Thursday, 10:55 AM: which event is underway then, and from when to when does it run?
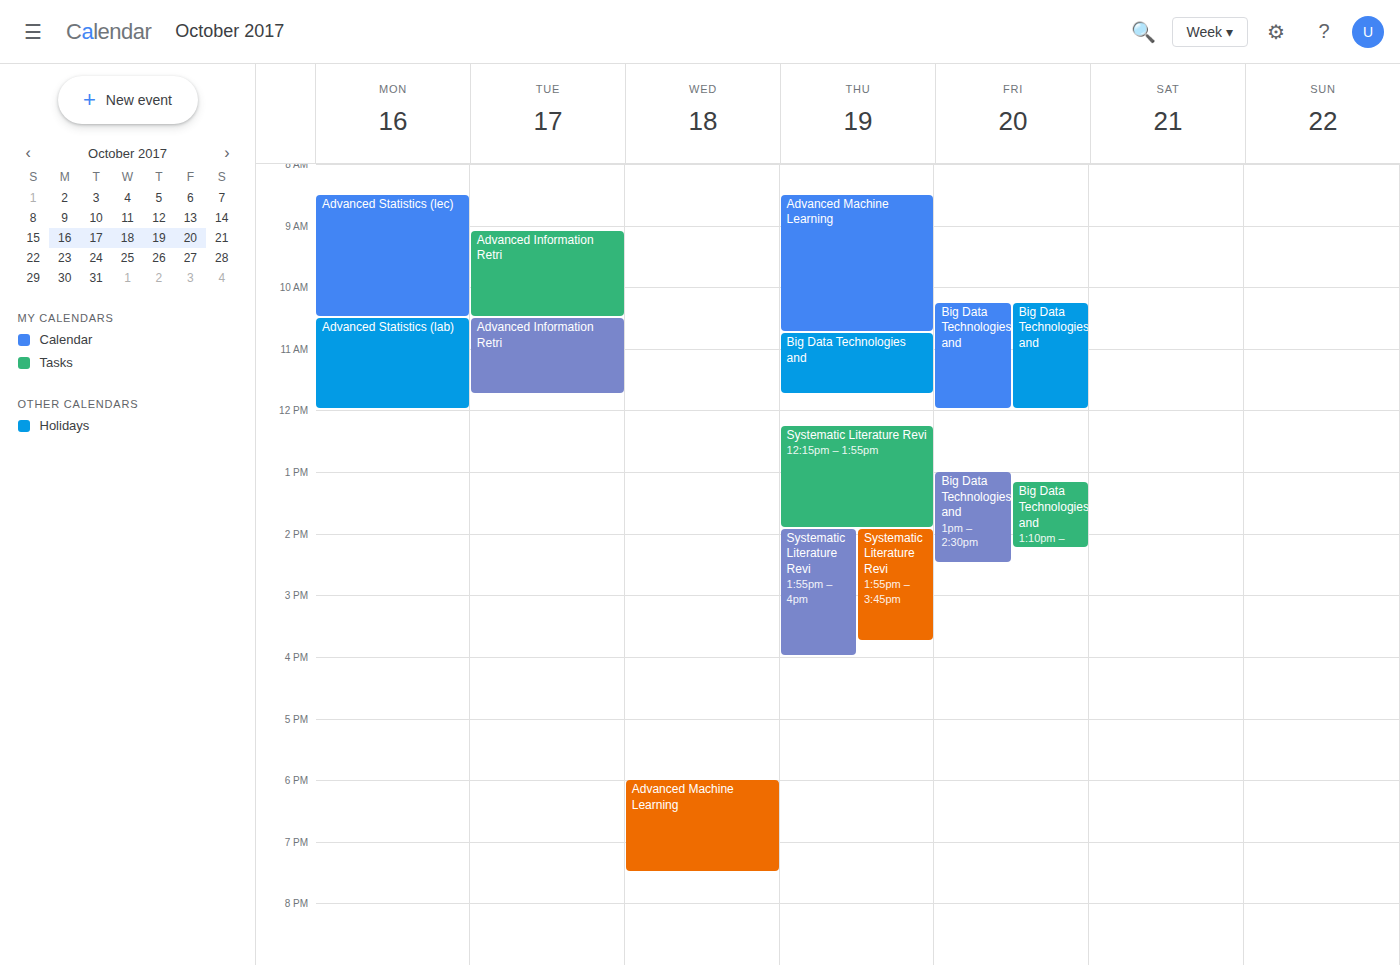
"Big Data Technologies and", 10:45 AM to 11:45 AM